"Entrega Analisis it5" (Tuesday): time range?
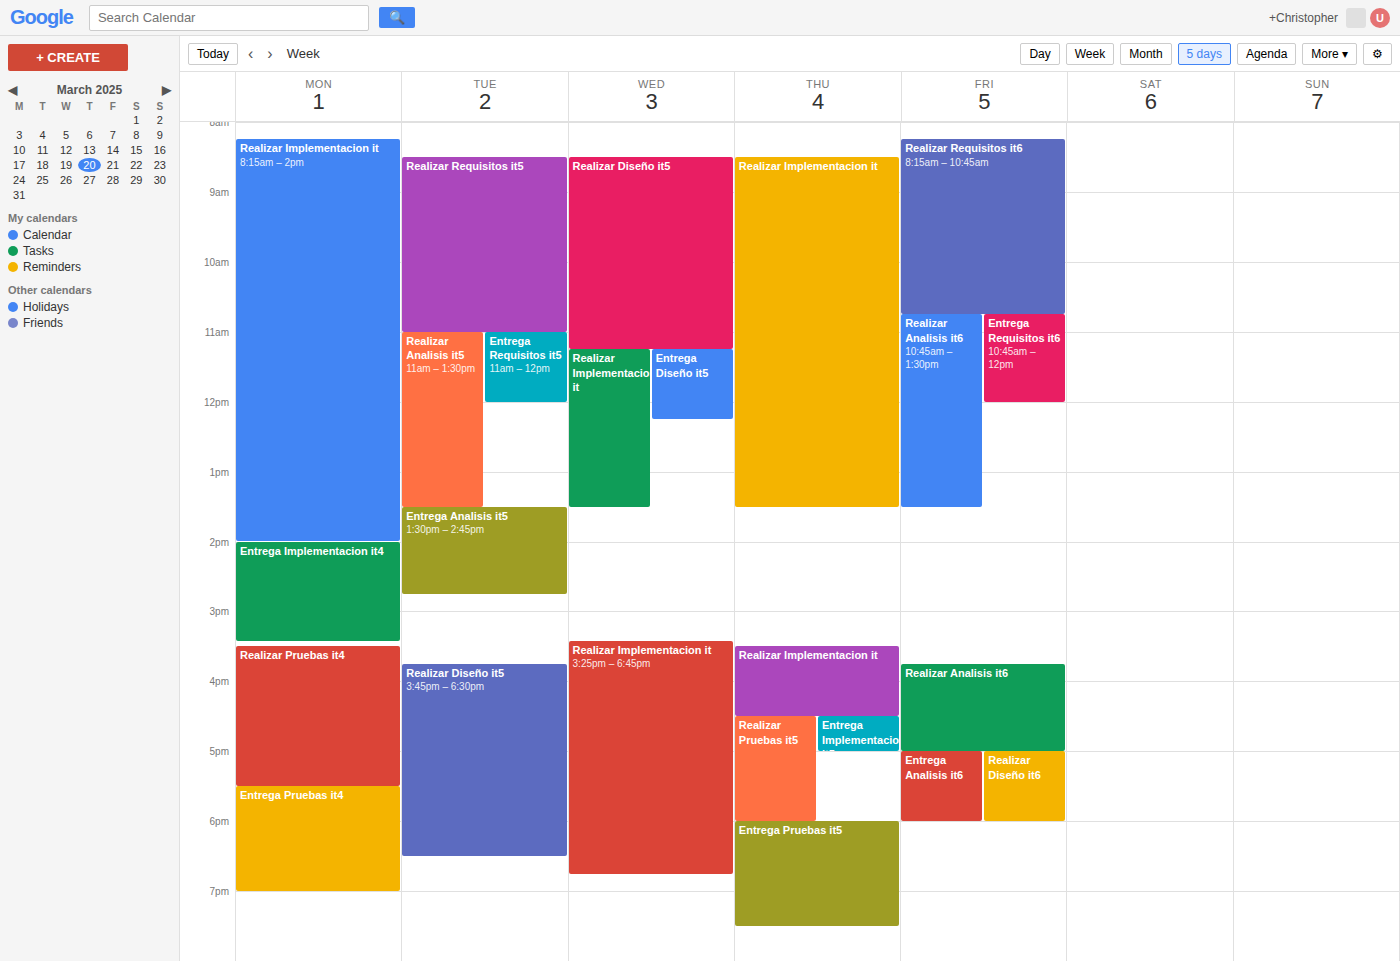
1:30 PM to 2:45 PM